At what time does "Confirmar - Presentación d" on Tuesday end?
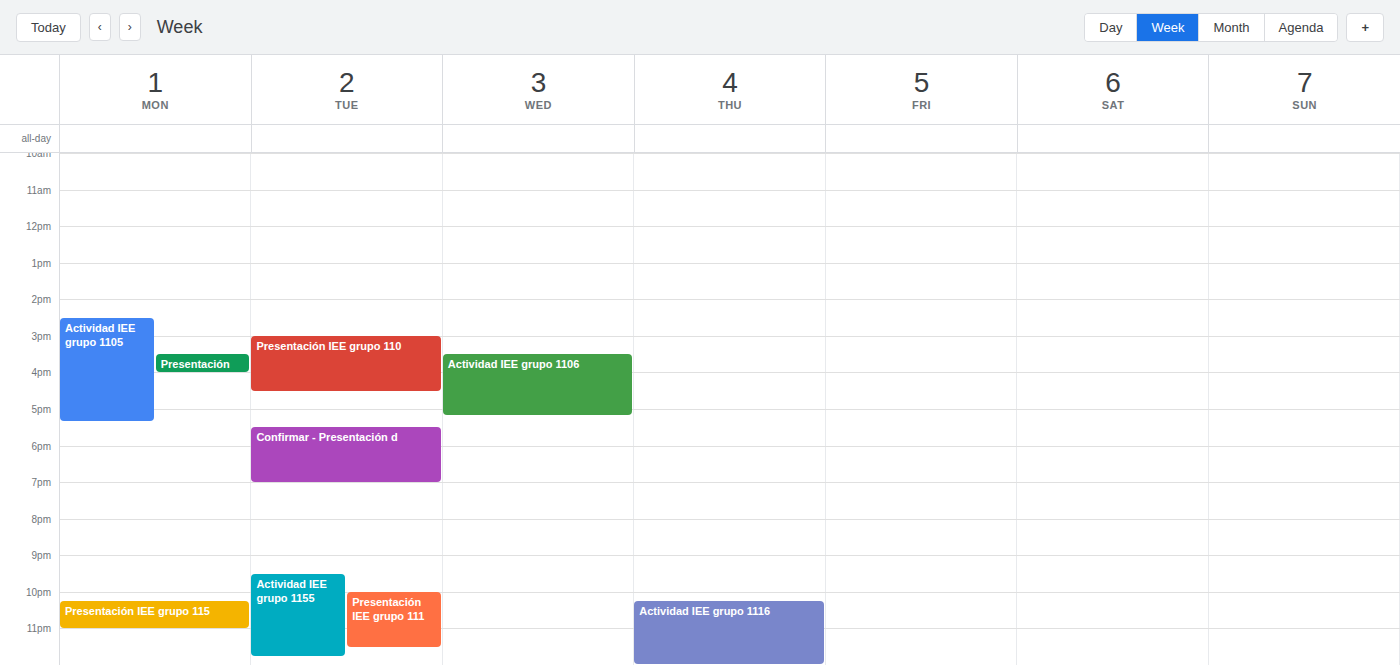
19:00